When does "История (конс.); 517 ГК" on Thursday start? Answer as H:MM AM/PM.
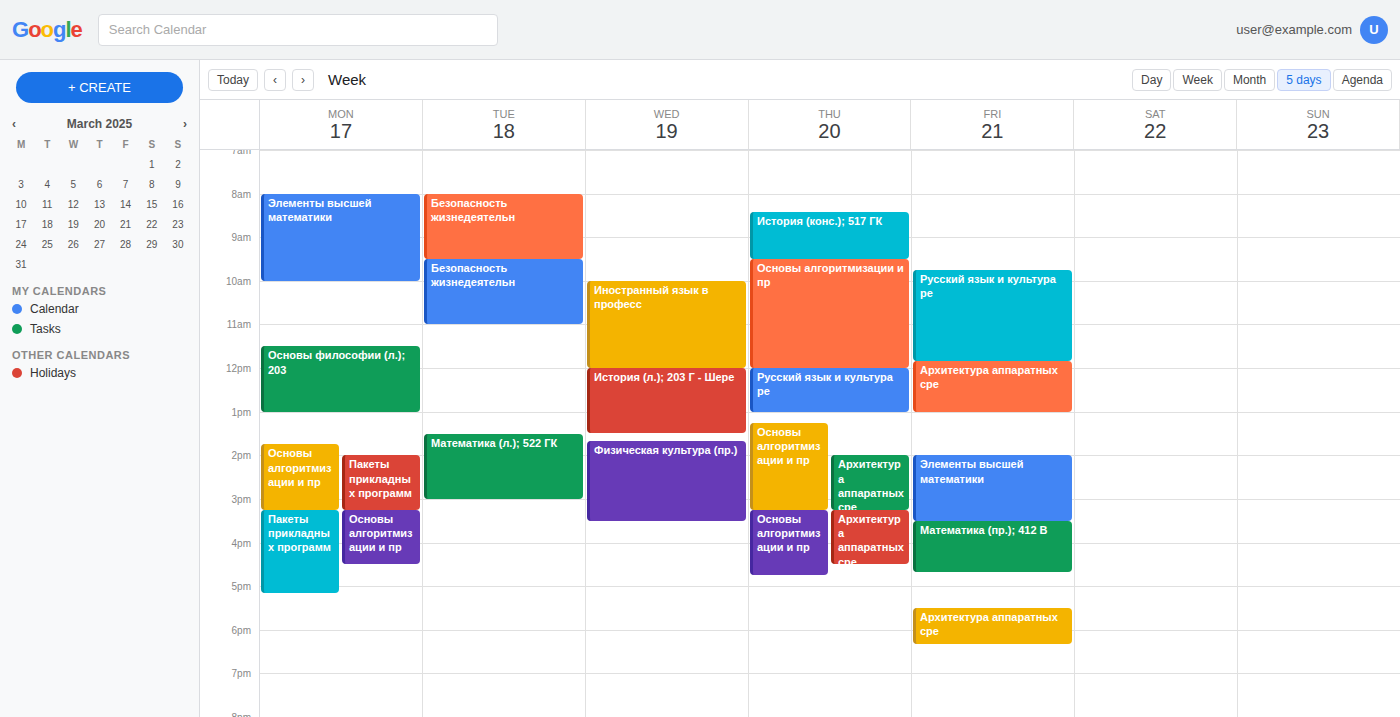
8:25 AM